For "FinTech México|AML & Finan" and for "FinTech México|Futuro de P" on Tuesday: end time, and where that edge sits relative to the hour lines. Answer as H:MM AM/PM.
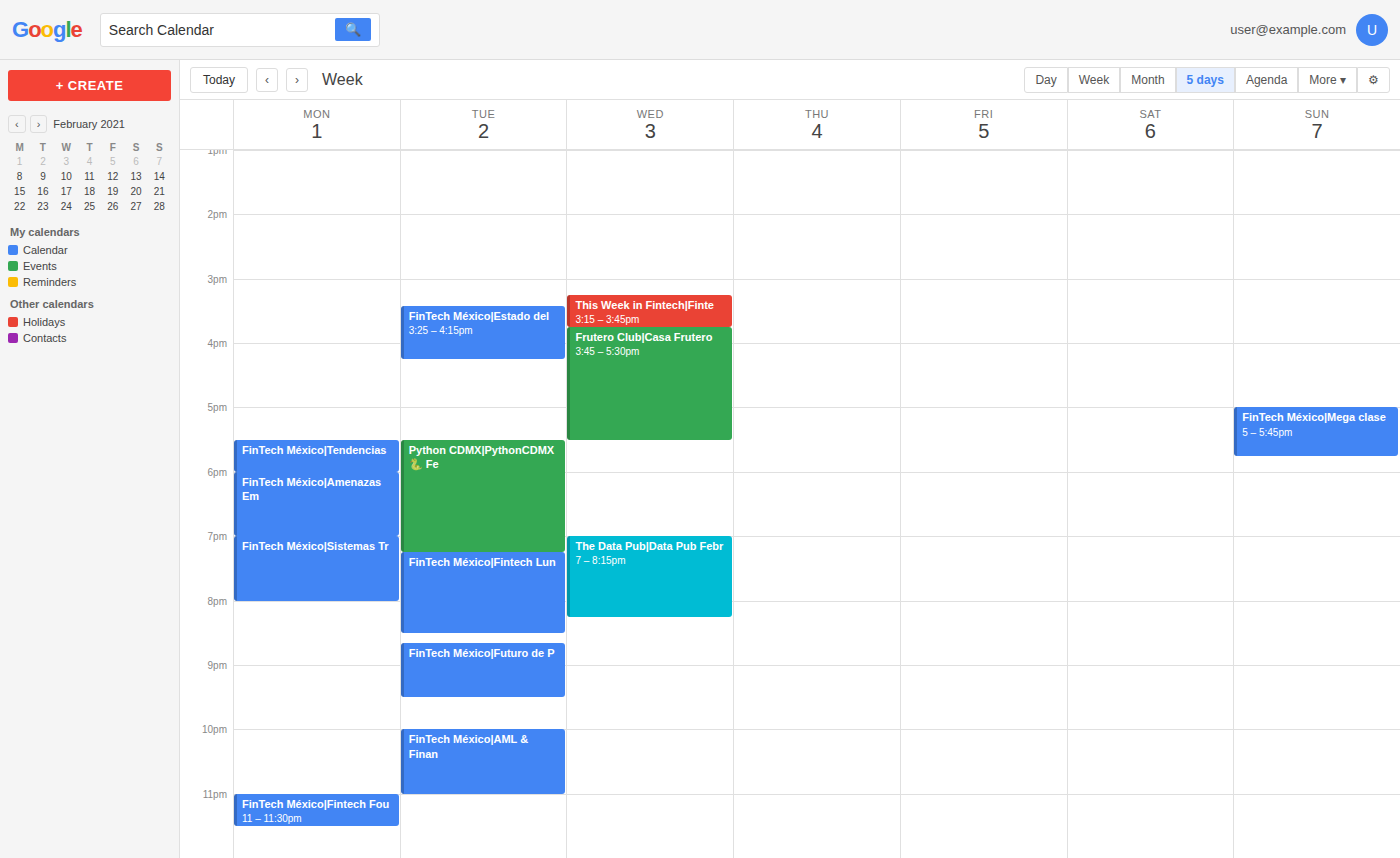
"FinTech México|AML & Finan": 11:00 PM, exactly on the 11 PM line. "FinTech México|Futuro de P": 9:30 PM, halfway between the 9 PM and 10 PM lines.